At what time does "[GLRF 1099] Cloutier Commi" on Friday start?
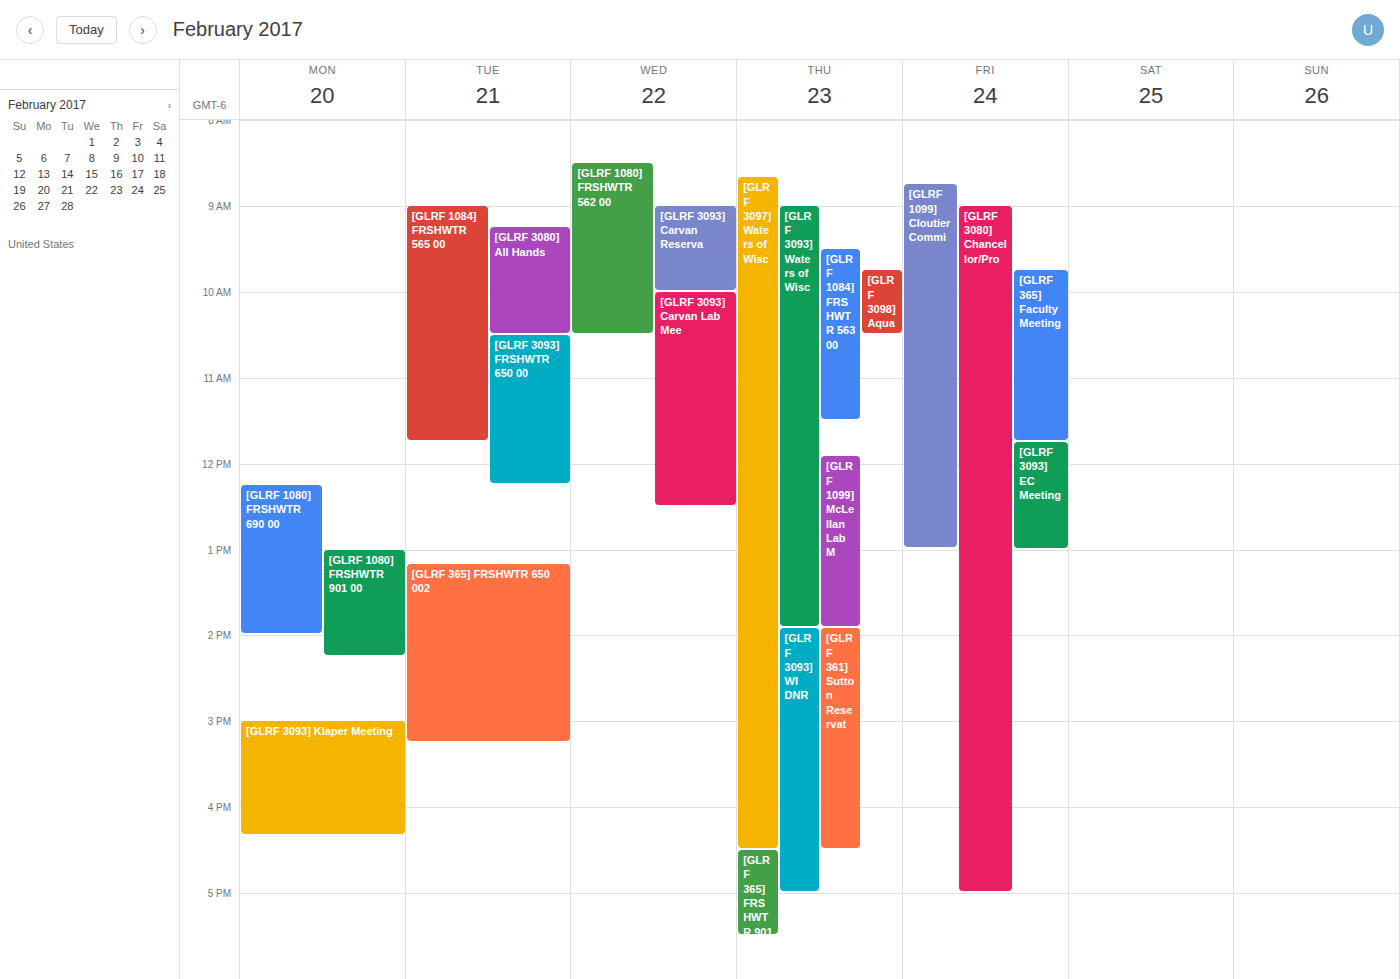
8:45 AM